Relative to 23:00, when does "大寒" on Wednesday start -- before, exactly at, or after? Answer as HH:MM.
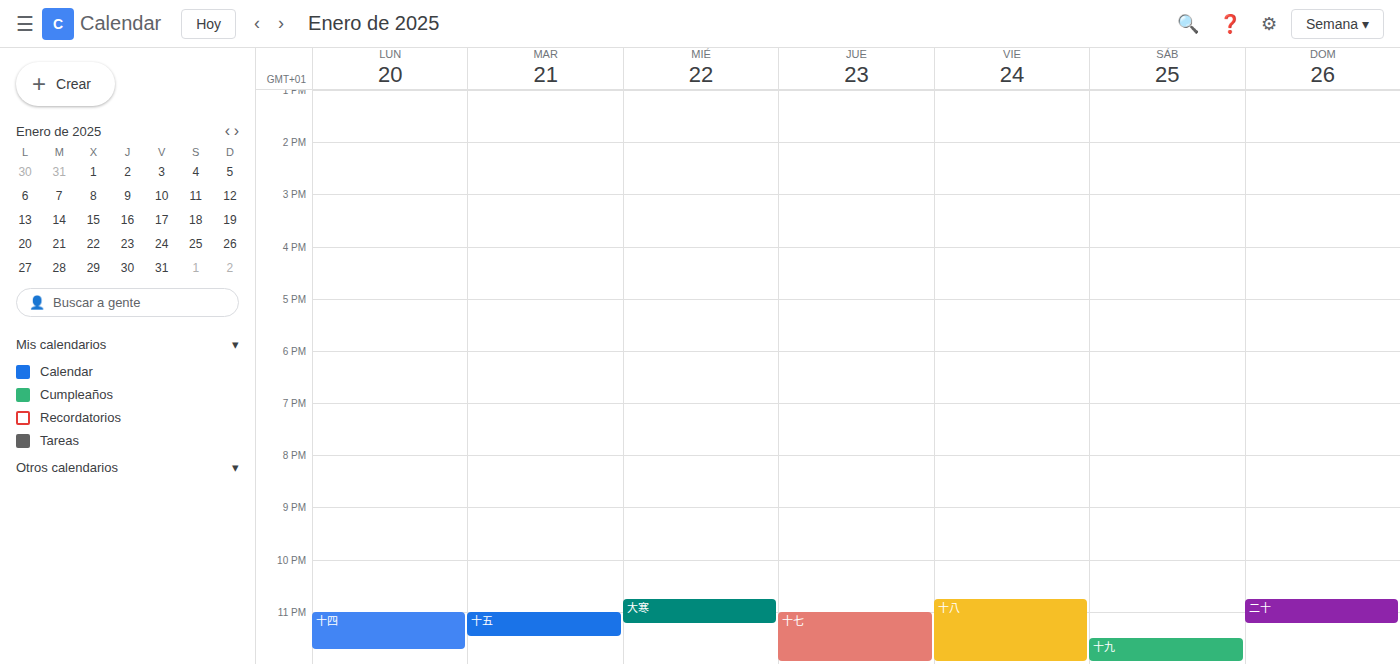
22:45 -- before 23:00, 15 minutes above the 23:00 line.